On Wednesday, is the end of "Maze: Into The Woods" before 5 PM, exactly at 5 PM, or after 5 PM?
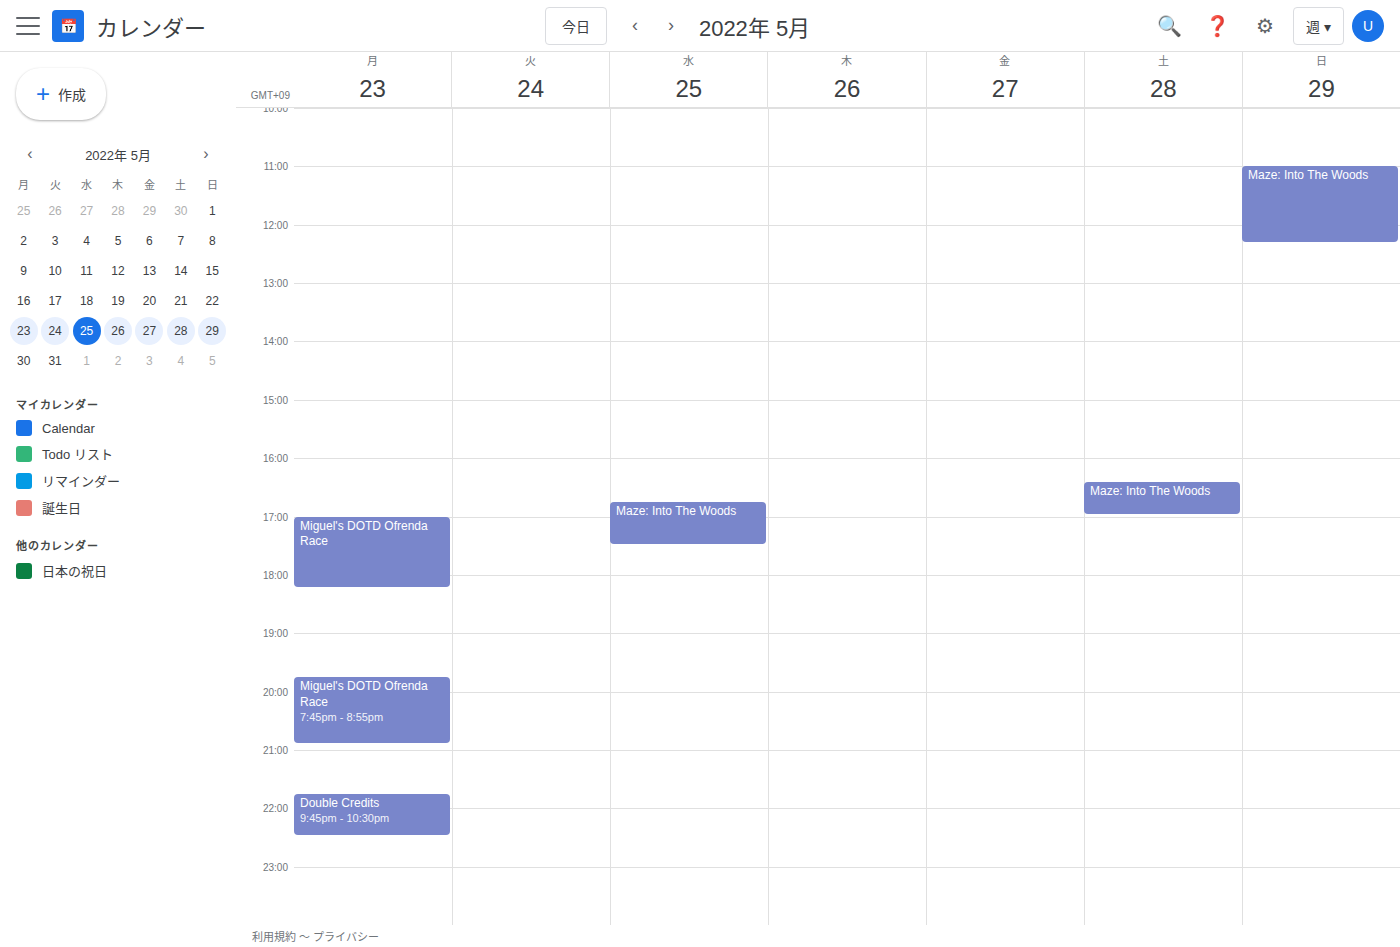
5:30 PM -- after 5 PM, 30 minutes below the 5 PM line.